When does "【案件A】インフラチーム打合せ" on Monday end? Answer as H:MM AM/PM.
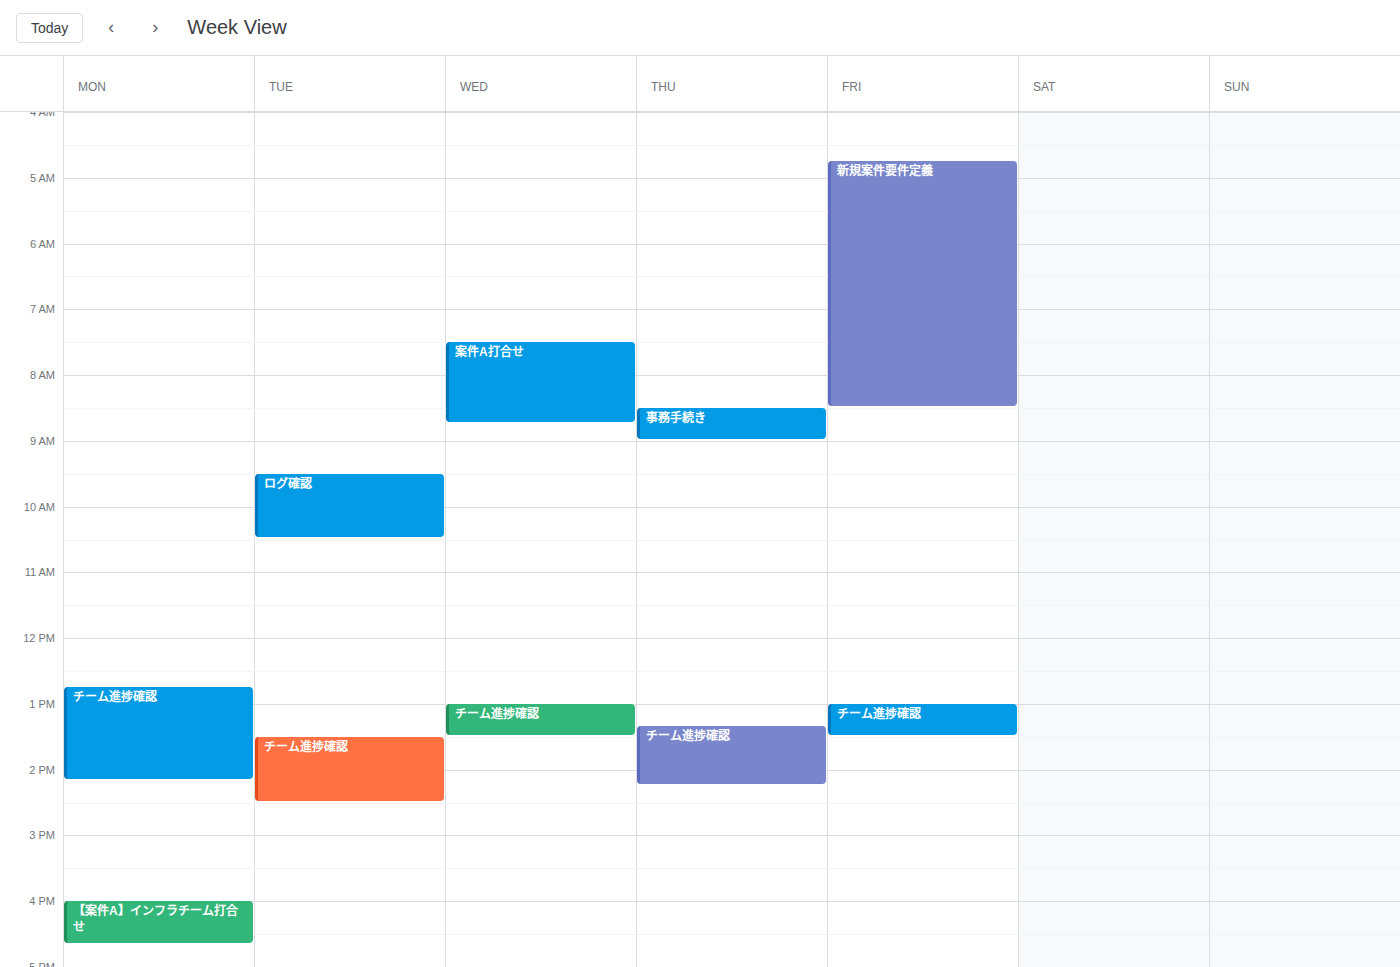
4:40 PM